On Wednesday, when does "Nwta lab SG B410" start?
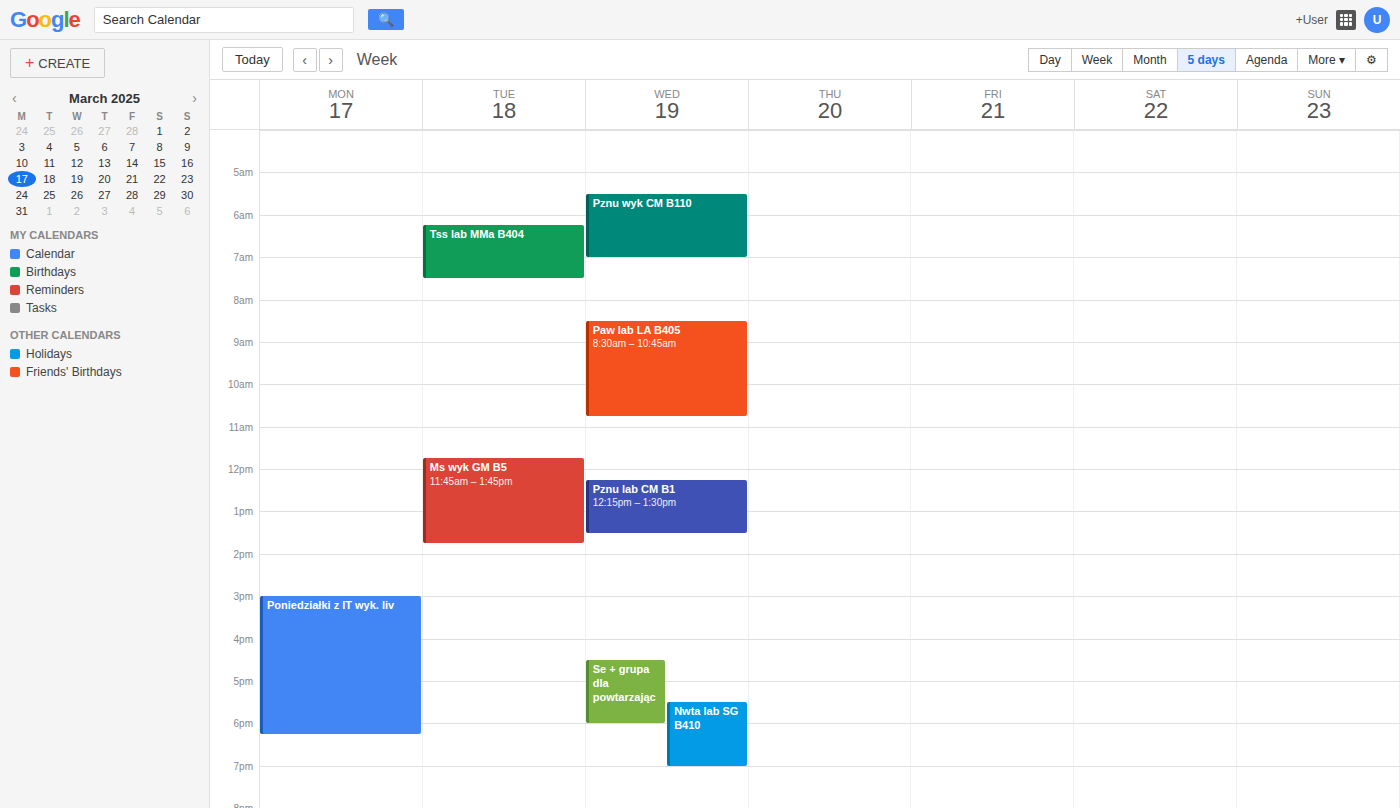
5:30 PM